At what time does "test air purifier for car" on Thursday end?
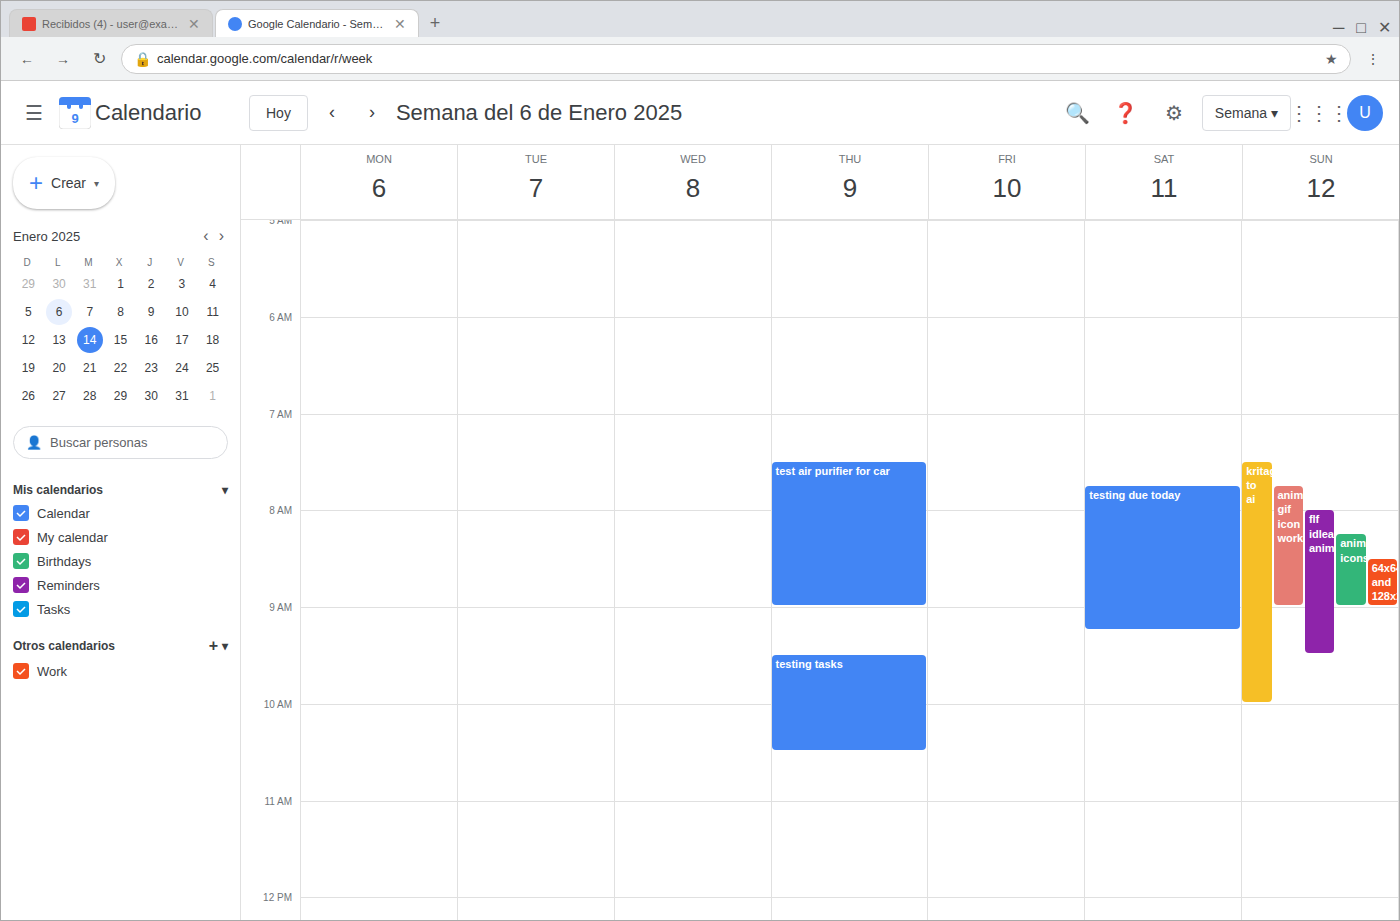
9:00 AM